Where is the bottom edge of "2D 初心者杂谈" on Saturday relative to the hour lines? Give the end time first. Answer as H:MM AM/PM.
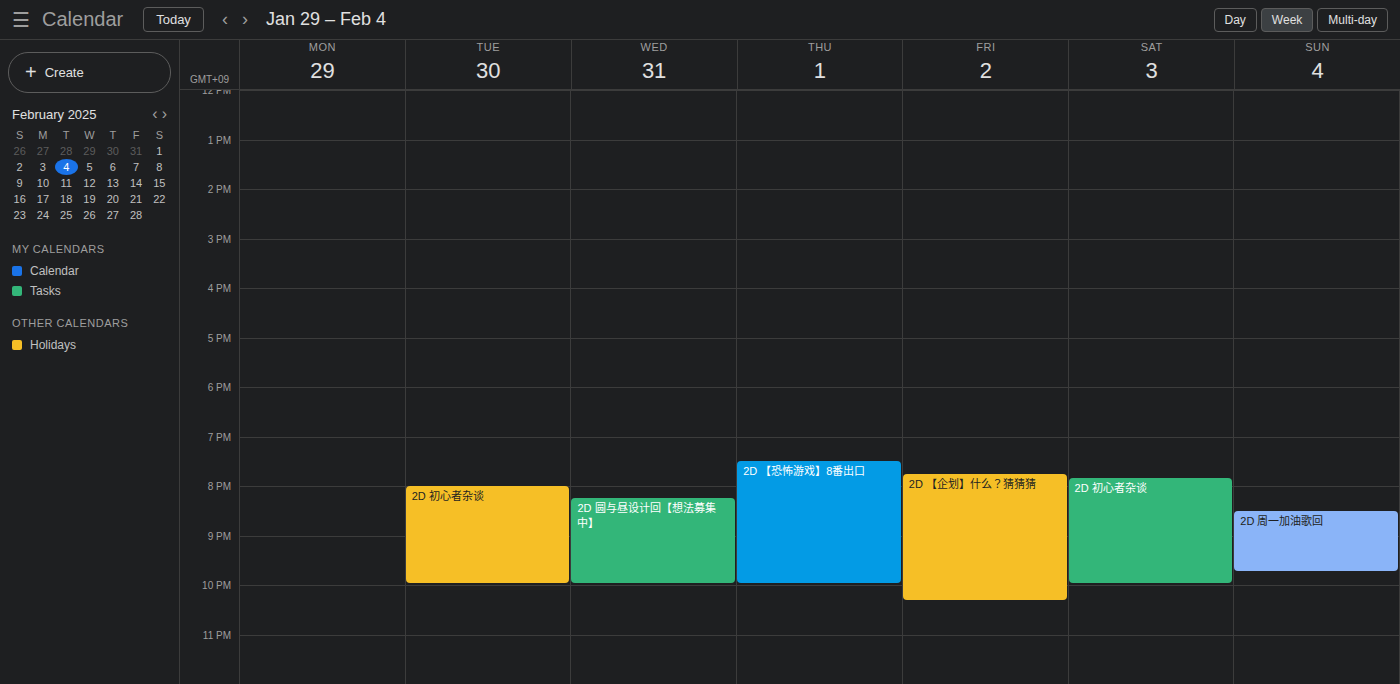
10:00 PM -- exactly on the 10 PM line.